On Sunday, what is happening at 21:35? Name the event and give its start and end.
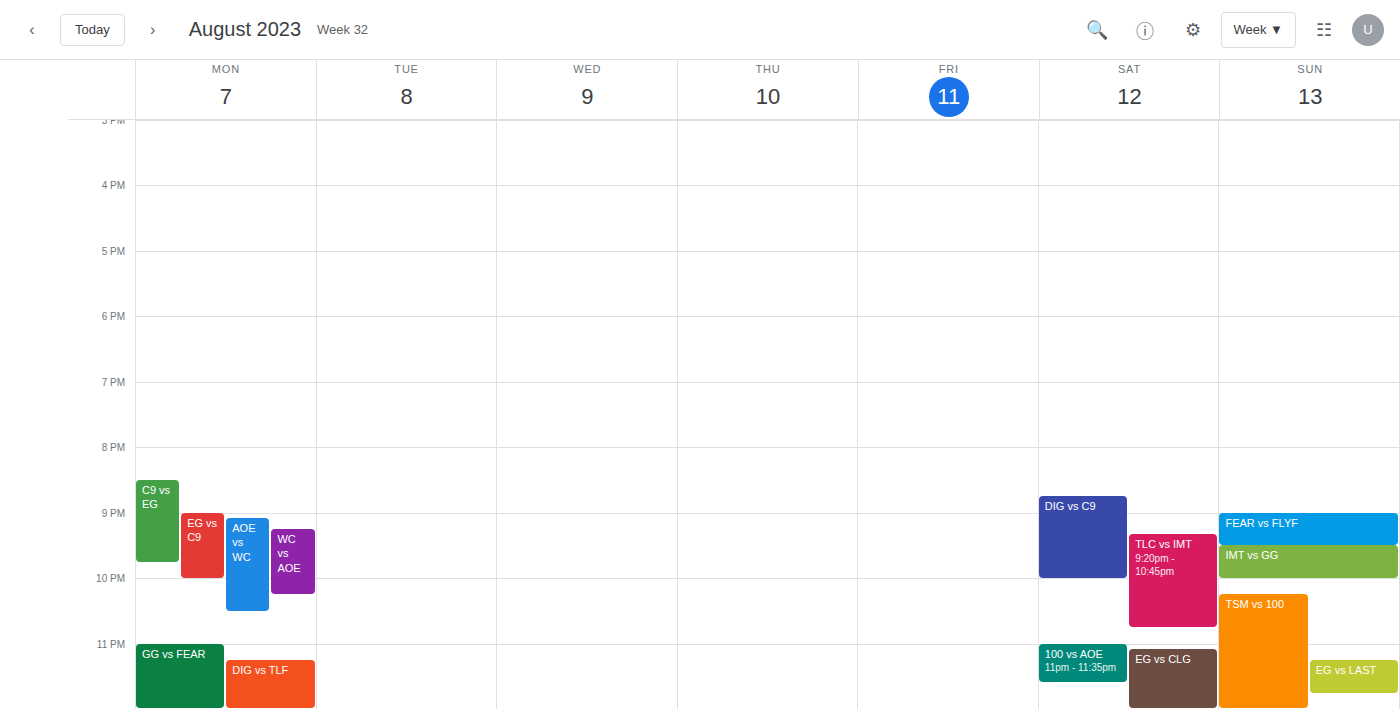
"IMT vs GG", 21:30 to 22:00